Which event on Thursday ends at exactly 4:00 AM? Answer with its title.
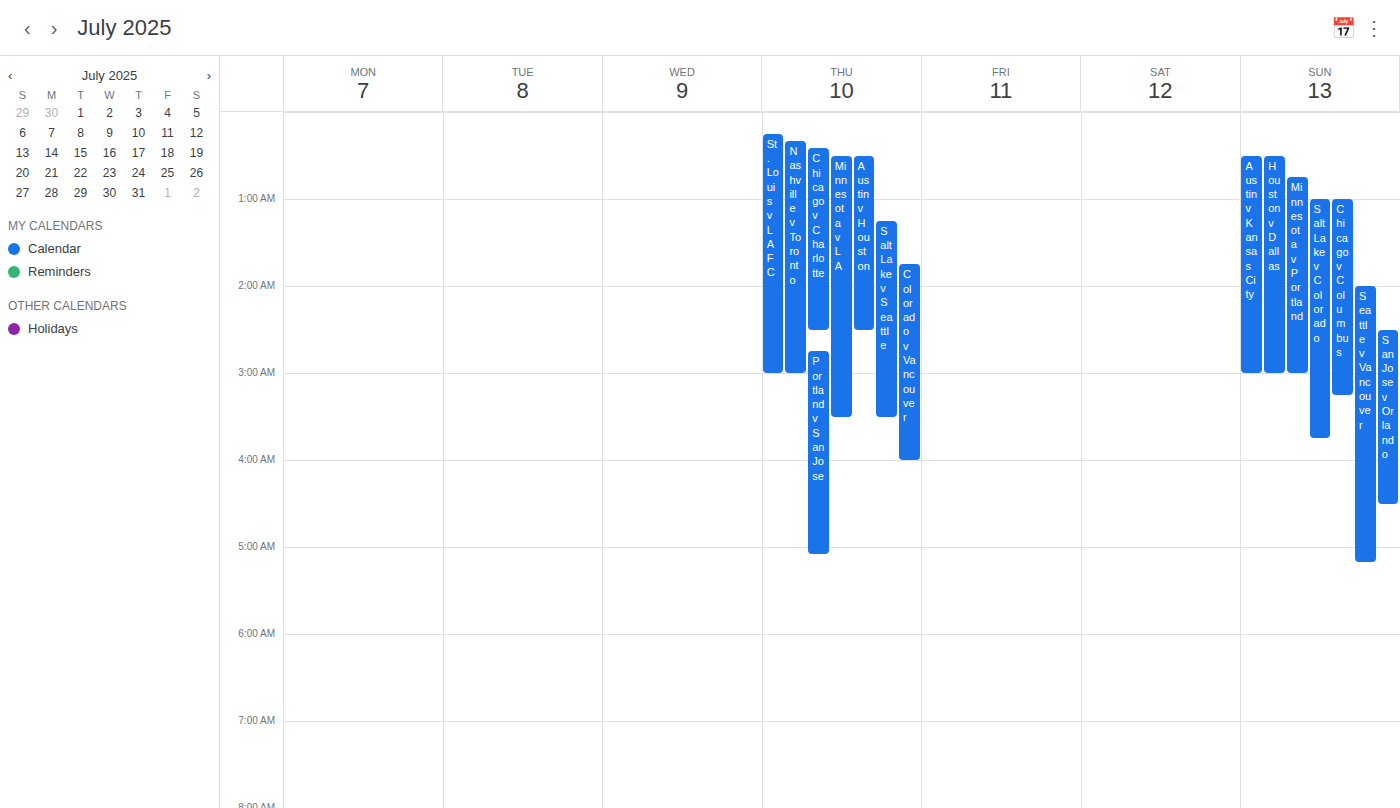
"Colorado v Vancouver"